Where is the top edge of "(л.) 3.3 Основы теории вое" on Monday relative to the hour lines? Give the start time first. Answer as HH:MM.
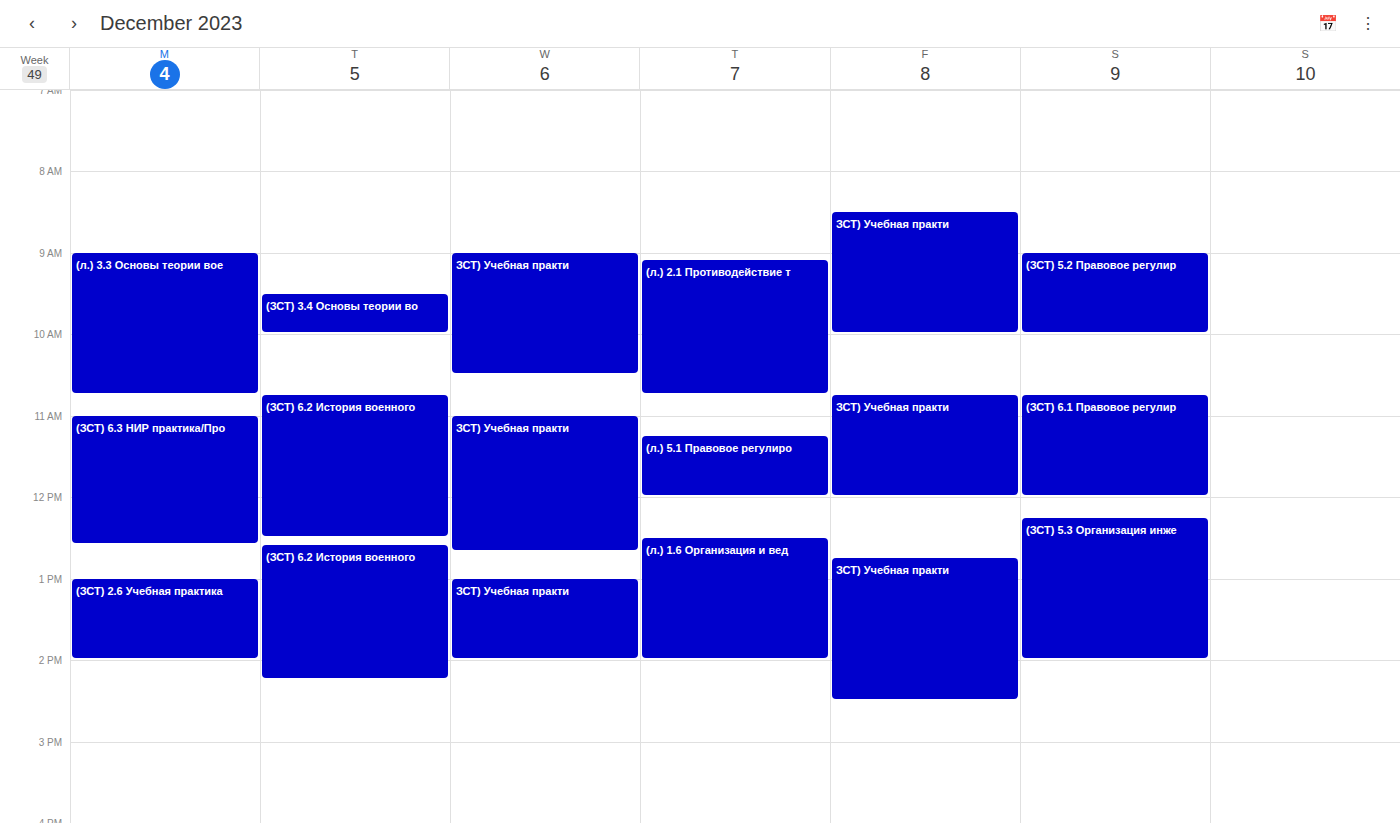
09:00 -- exactly on the 09:00 line.